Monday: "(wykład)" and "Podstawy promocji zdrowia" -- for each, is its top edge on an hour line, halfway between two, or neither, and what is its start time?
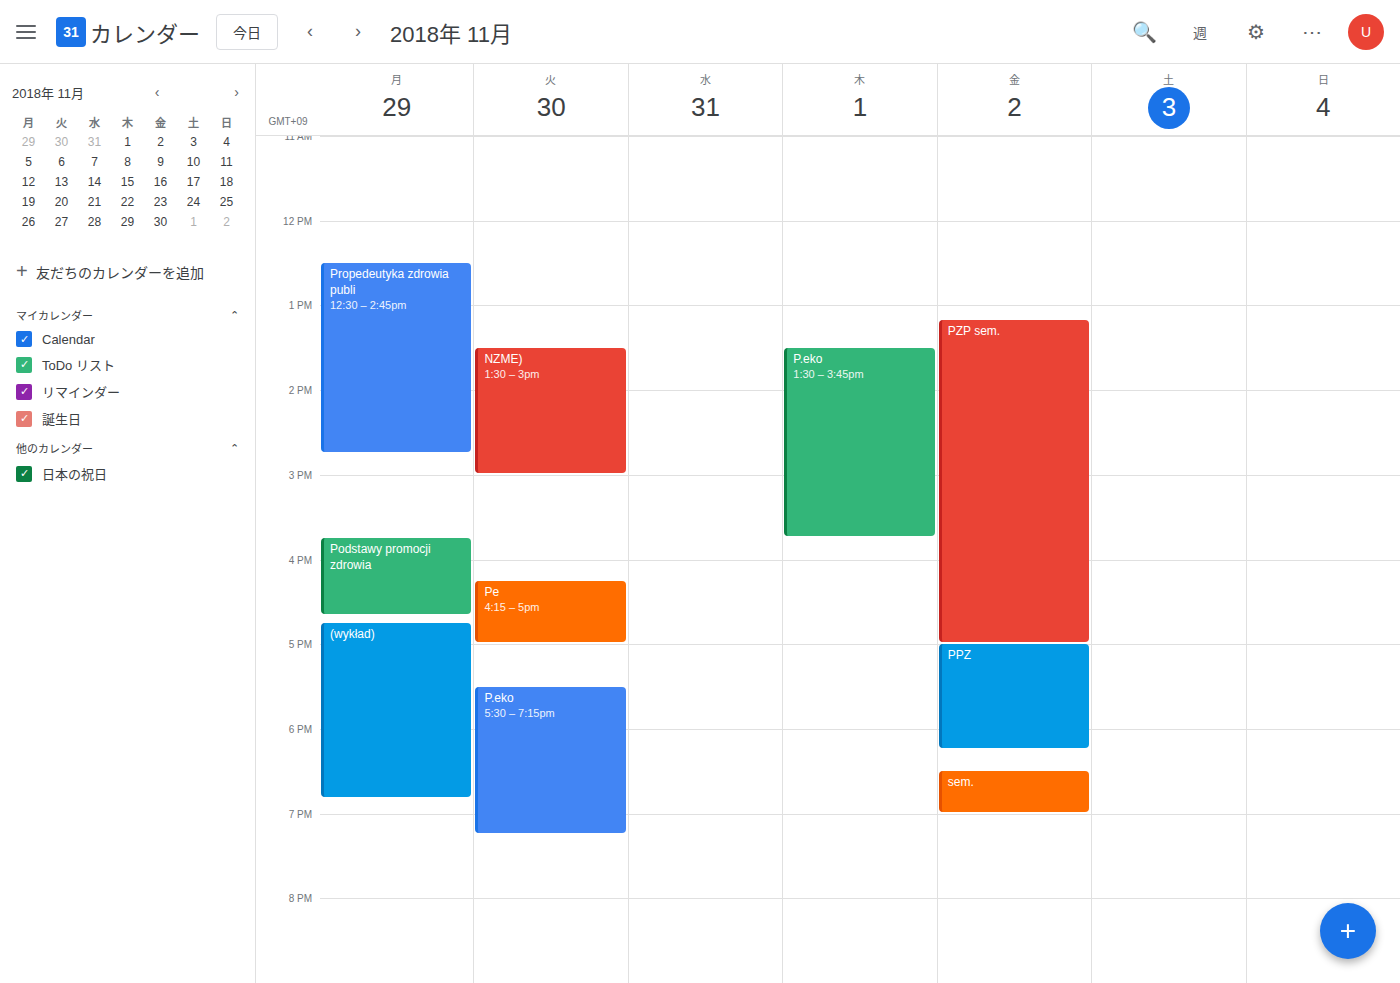
"(wykład)": 4:45 PM, neither: three quarters of the way from the 4 PM line to the 5 PM line. "Podstawy promocji zdrowia": 3:45 PM, neither: three quarters of the way from the 3 PM line to the 4 PM line.